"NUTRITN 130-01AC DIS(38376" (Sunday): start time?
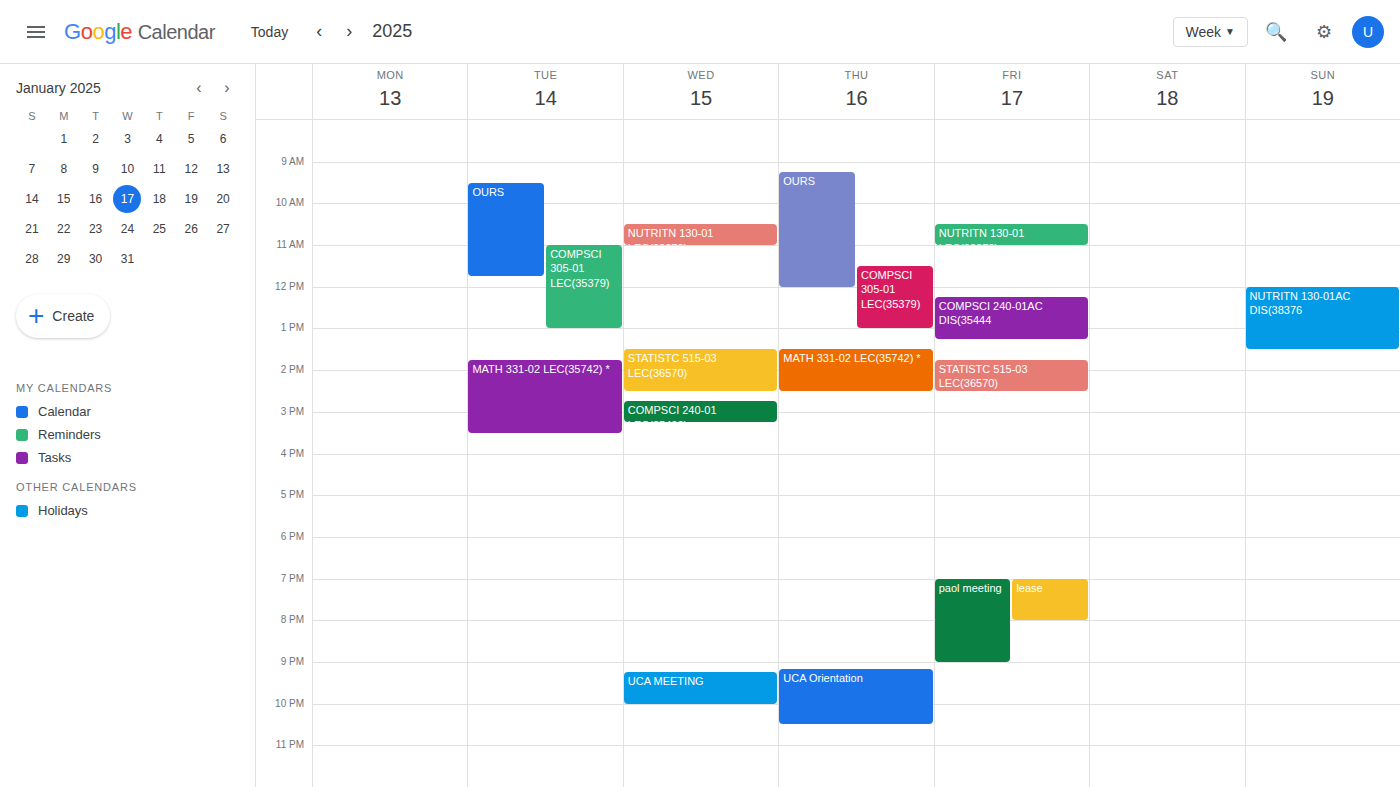
12:00 PM